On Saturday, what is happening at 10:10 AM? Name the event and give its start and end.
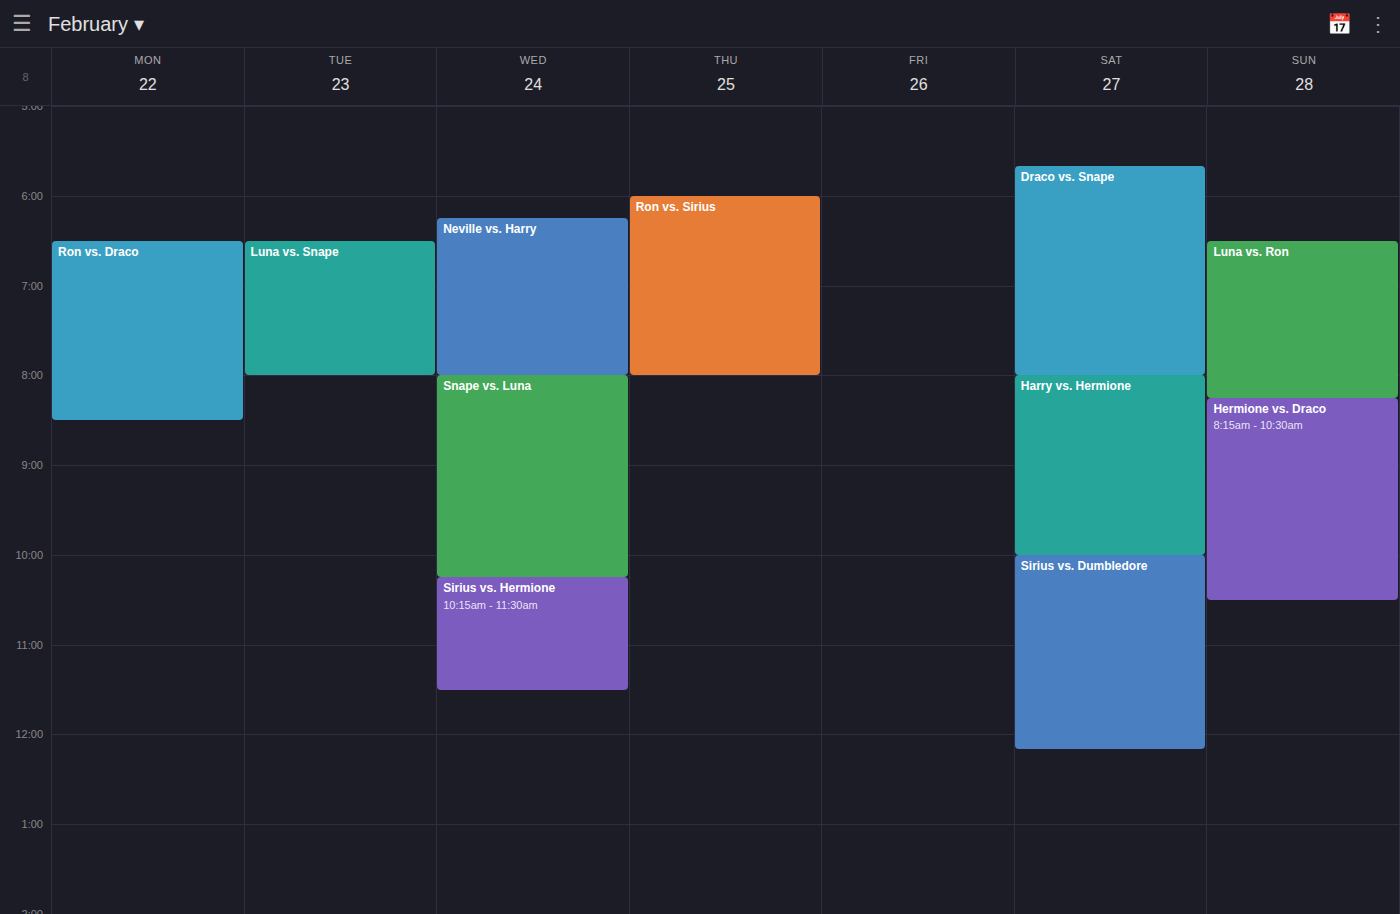
"Sirius vs. Dumbledore", 10:00 AM to 12:10 PM